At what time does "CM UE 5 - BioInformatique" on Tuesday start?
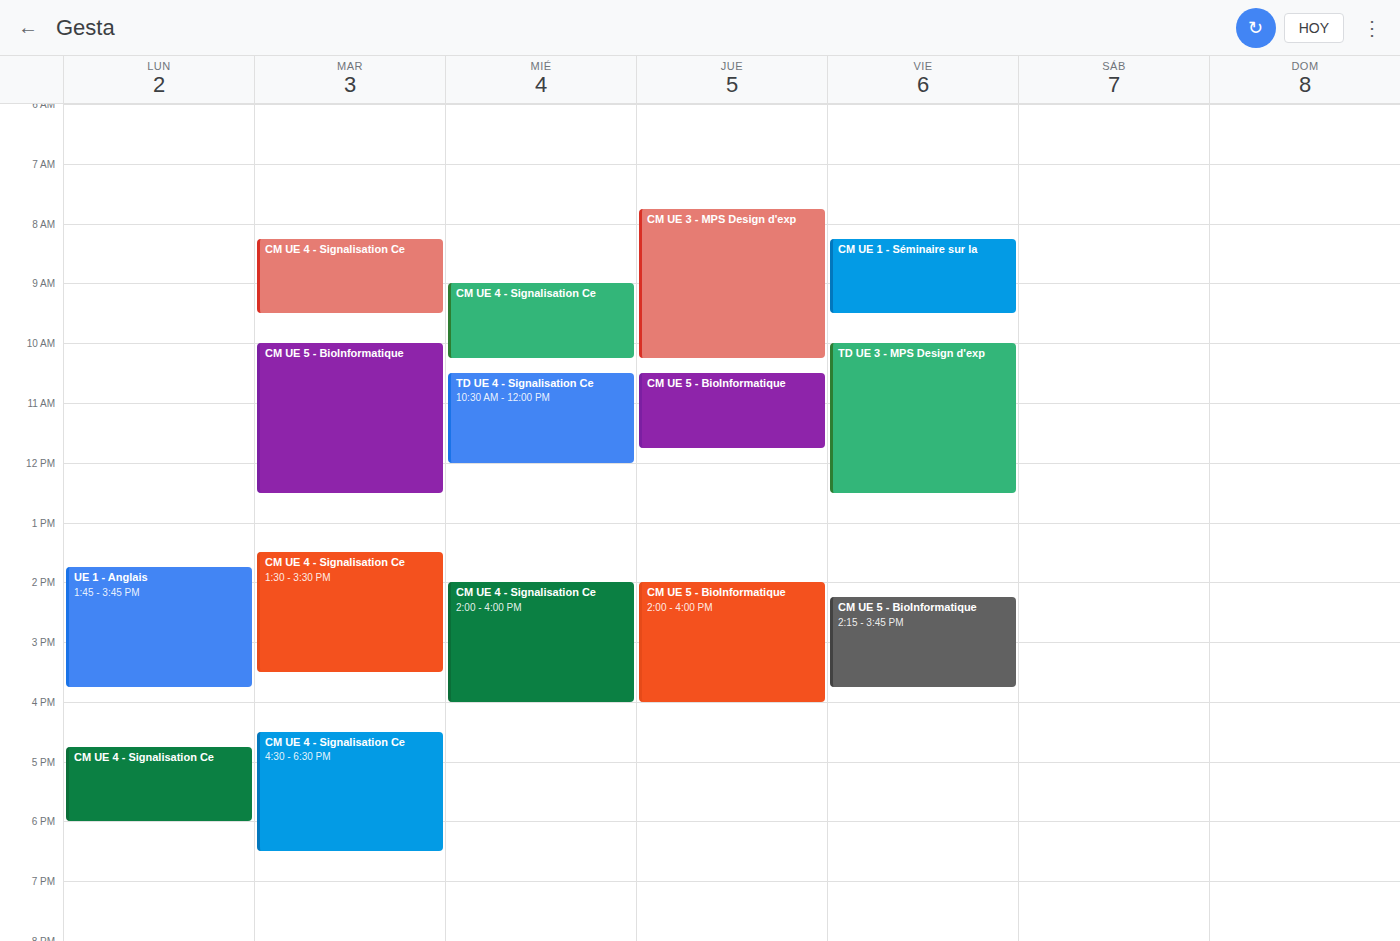
10:00 AM